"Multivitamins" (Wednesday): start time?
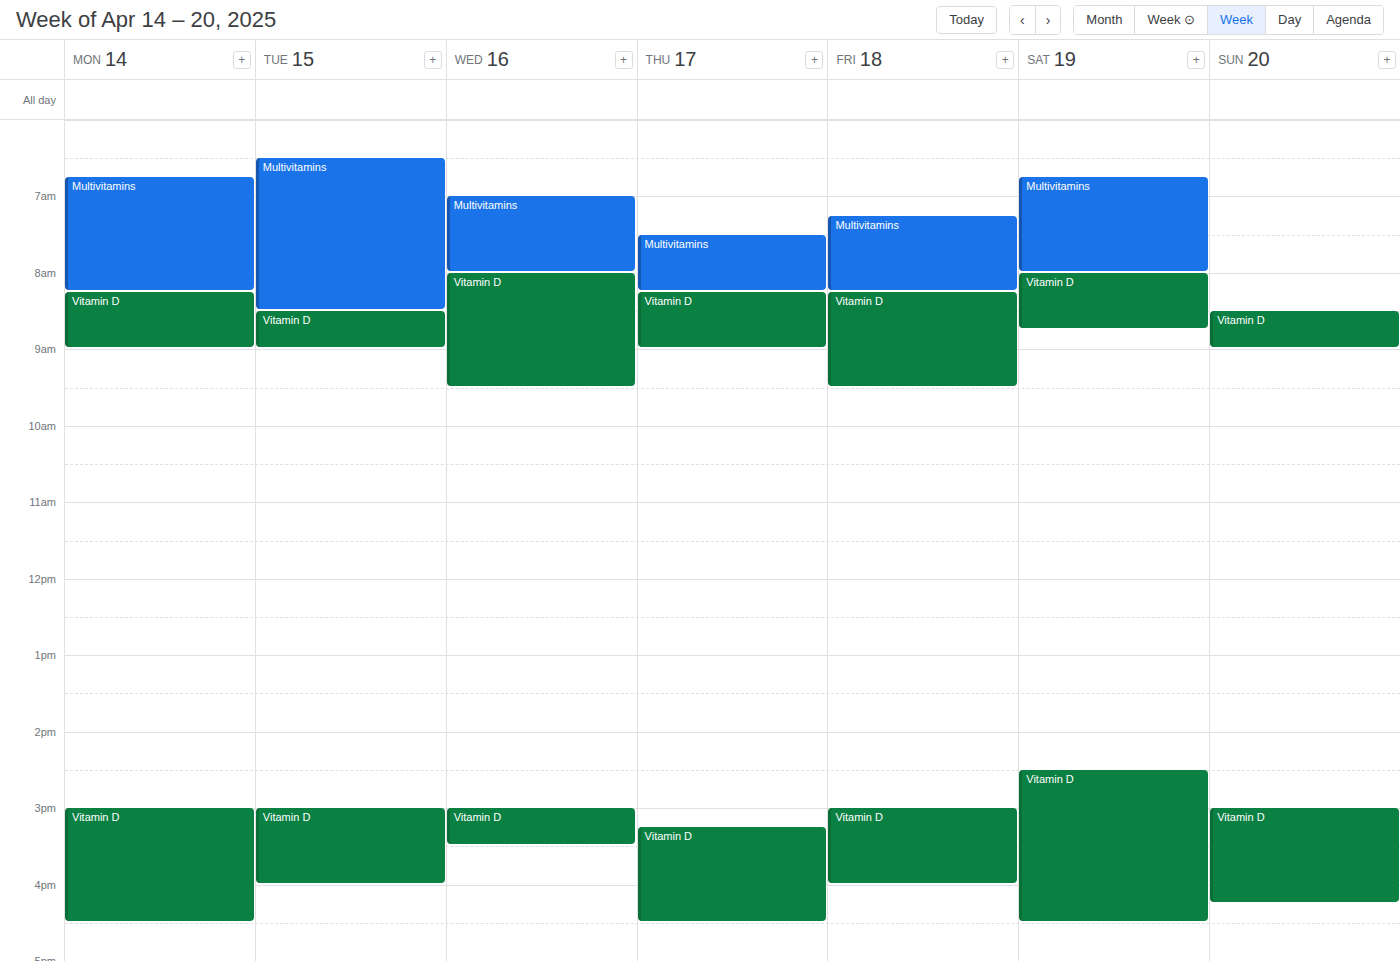
7:00 AM